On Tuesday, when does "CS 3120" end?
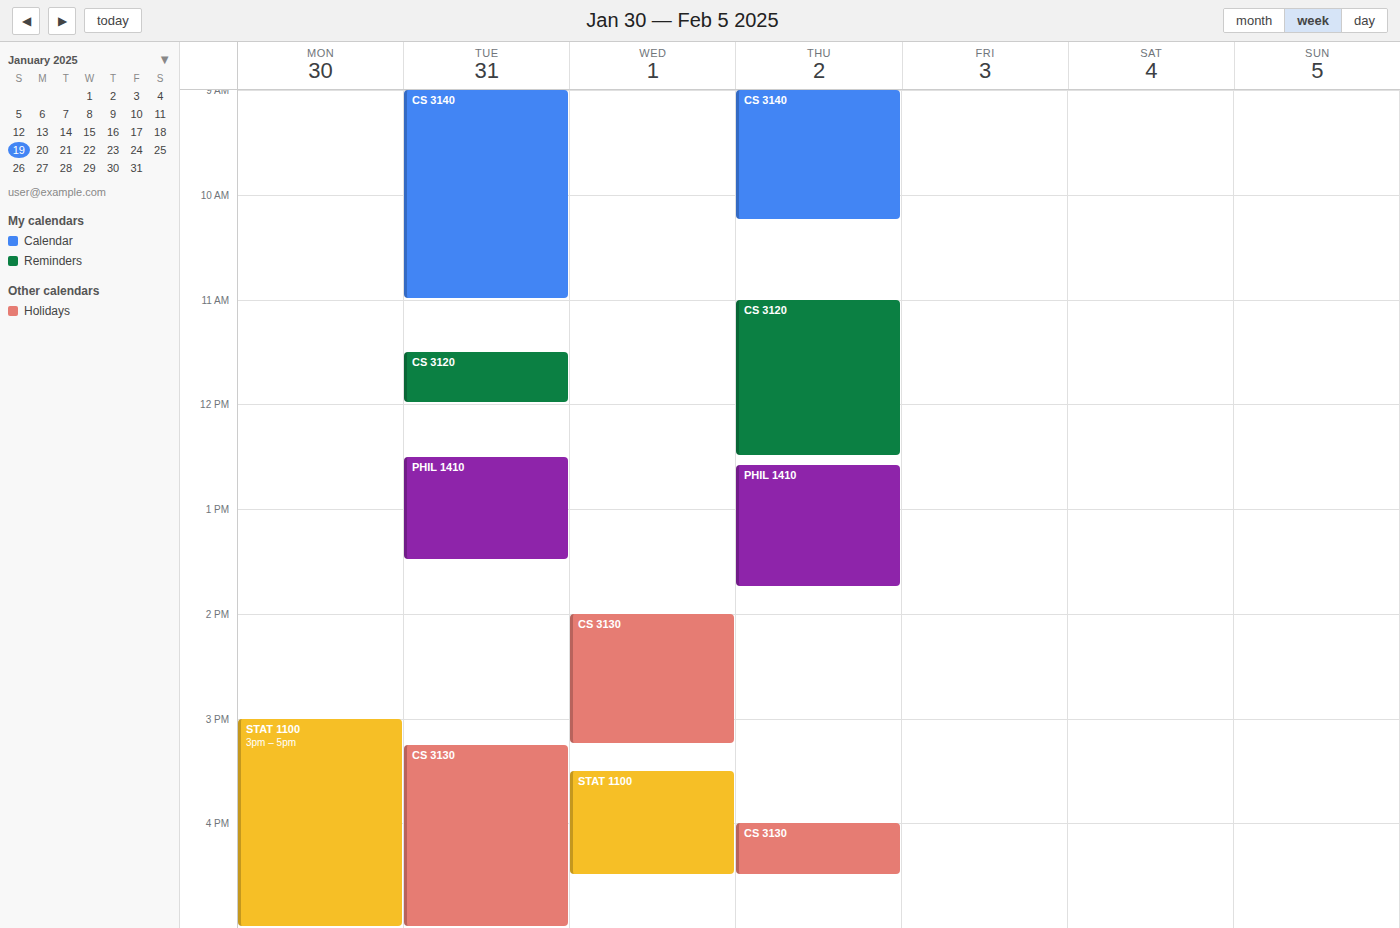
12:00 PM